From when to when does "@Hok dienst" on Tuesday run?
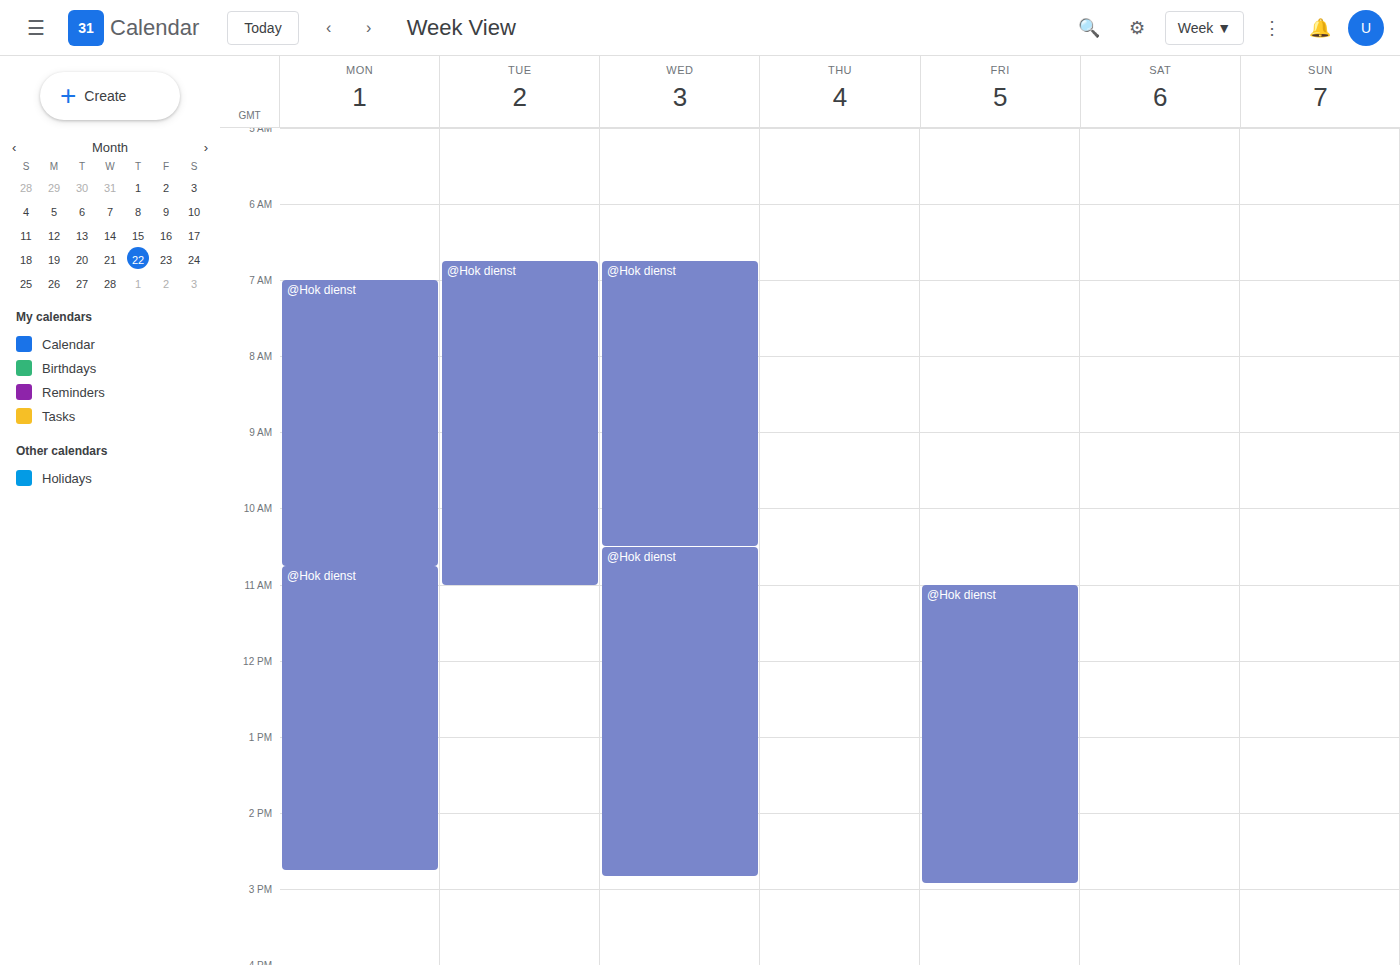
6:45 AM to 11:00 AM